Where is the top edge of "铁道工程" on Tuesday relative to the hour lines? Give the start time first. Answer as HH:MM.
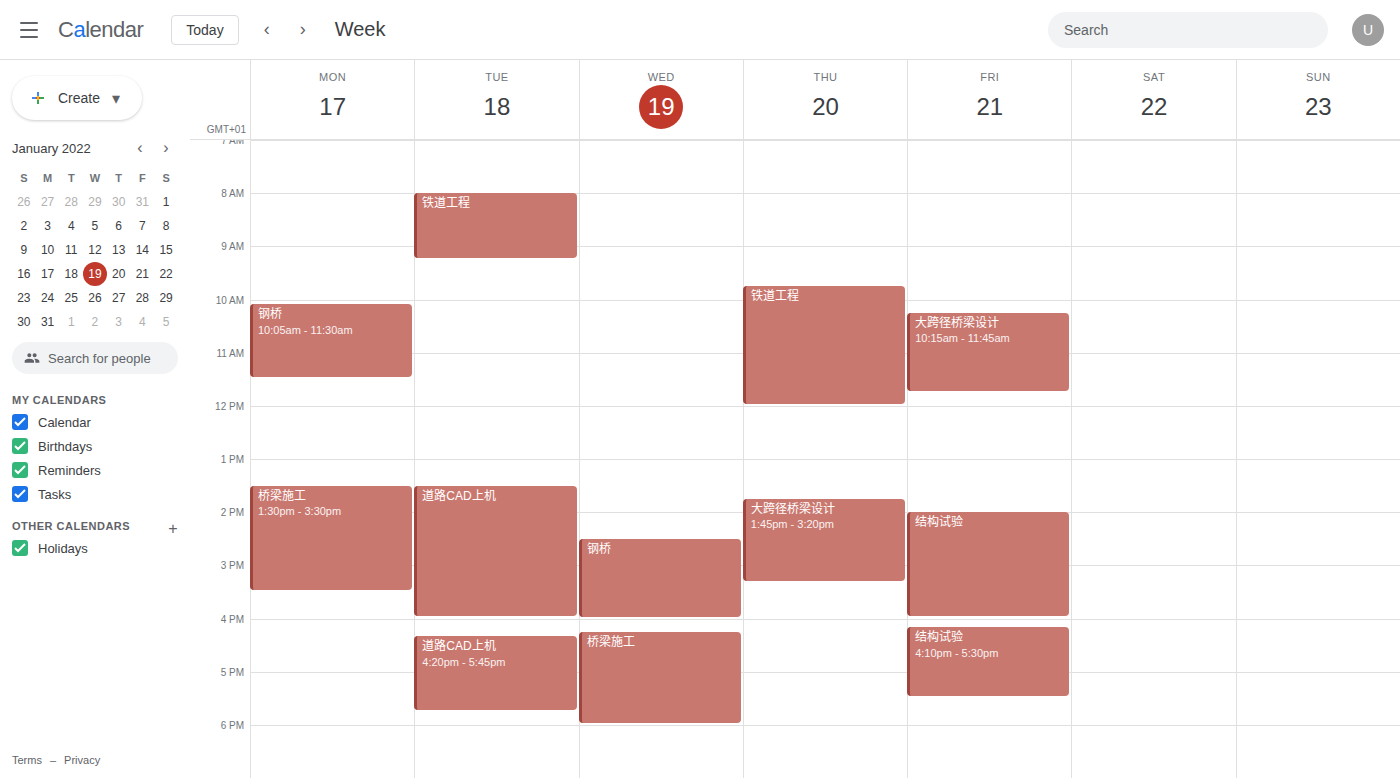
08:00 -- exactly on the 08:00 line.